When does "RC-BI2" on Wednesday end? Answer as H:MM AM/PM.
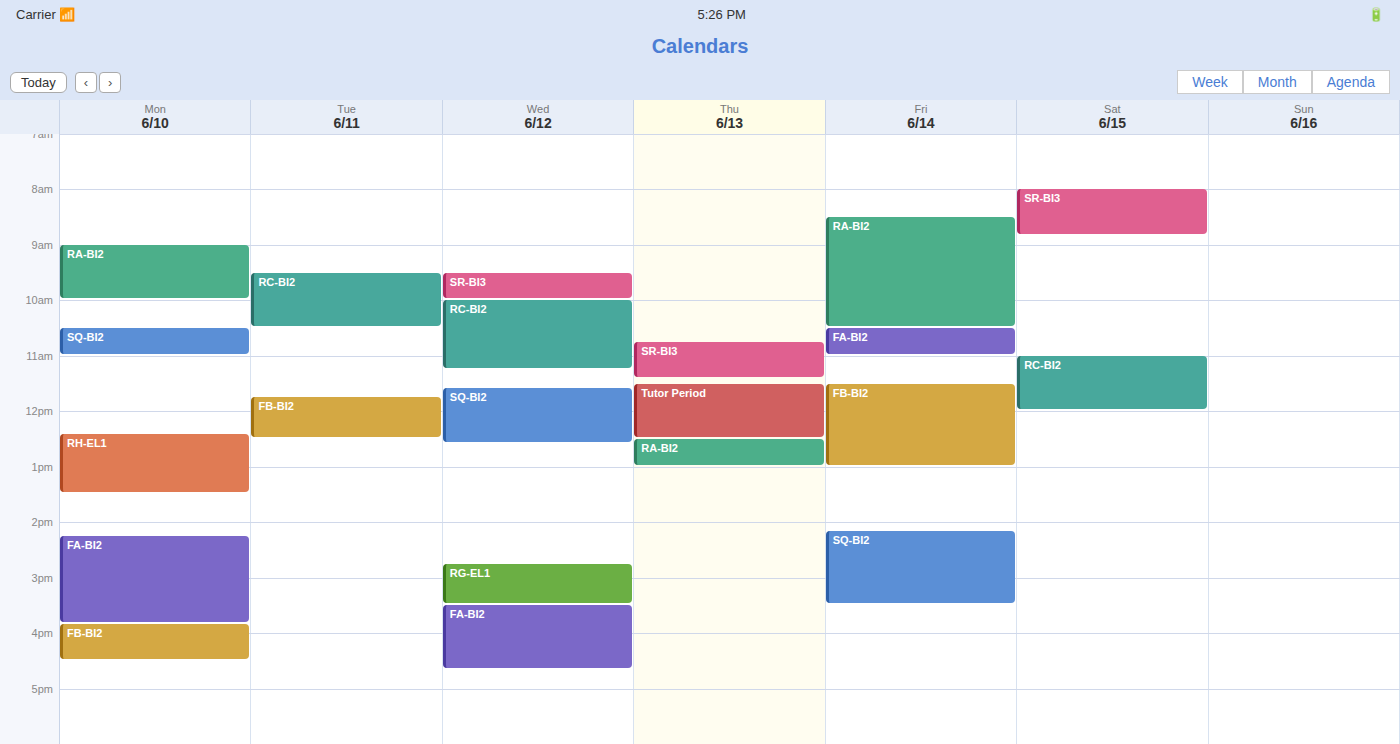
11:15 AM